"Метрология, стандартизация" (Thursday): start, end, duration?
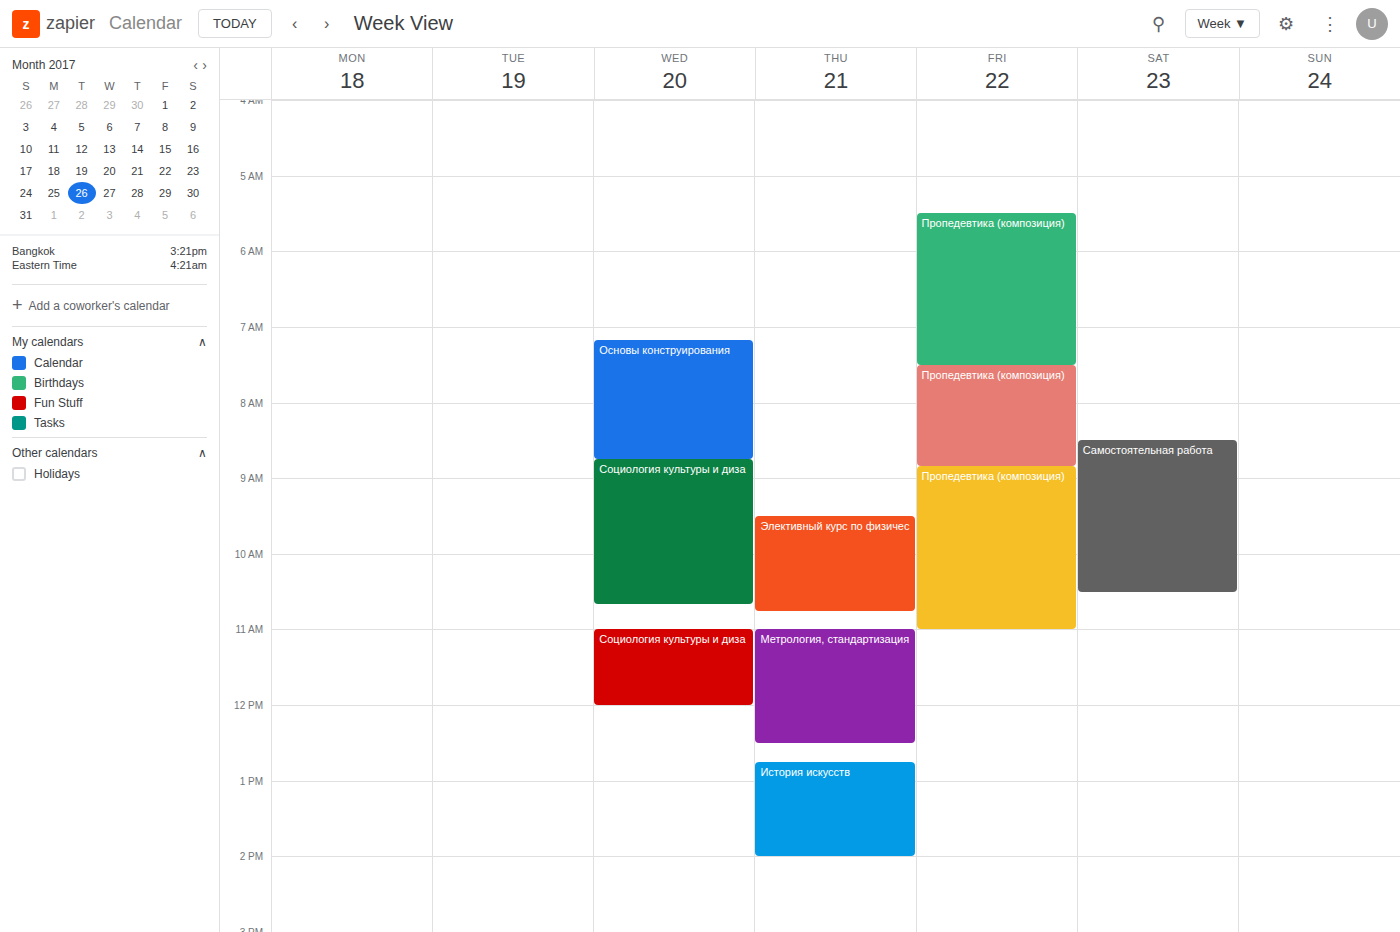
11:00 AM to 12:30 PM, 1 hour 30 minutes